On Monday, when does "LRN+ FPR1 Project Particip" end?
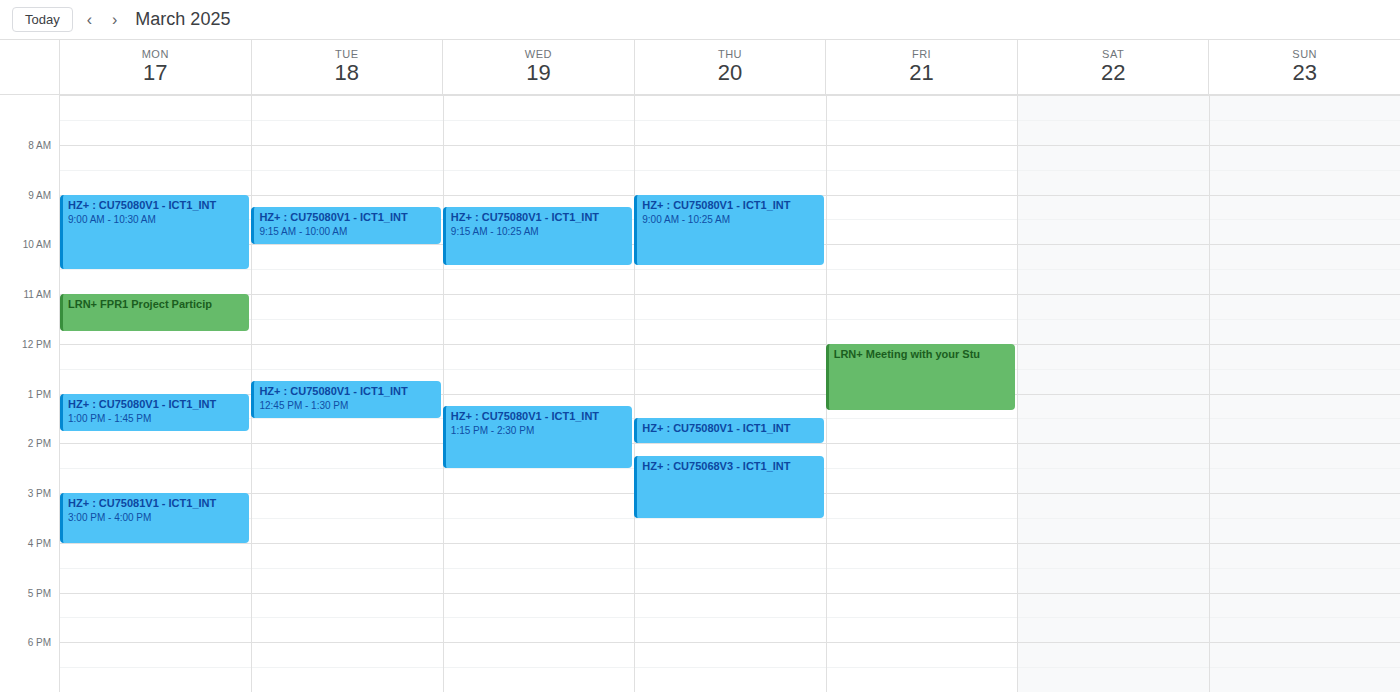
11:45